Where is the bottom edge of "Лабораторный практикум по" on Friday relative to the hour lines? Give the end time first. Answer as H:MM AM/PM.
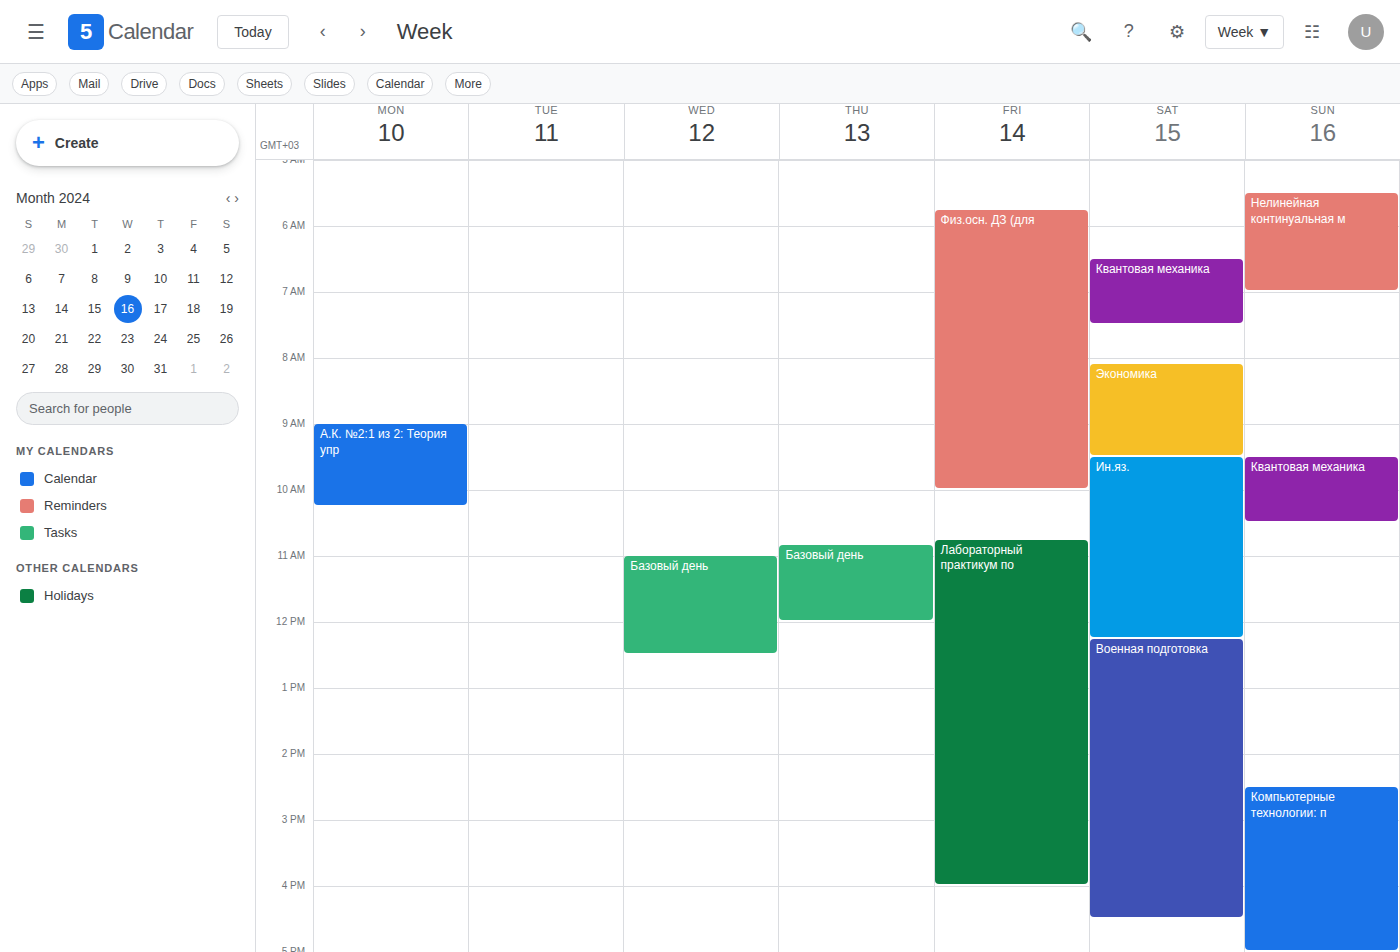
4:00 PM -- exactly on the 4 PM line.